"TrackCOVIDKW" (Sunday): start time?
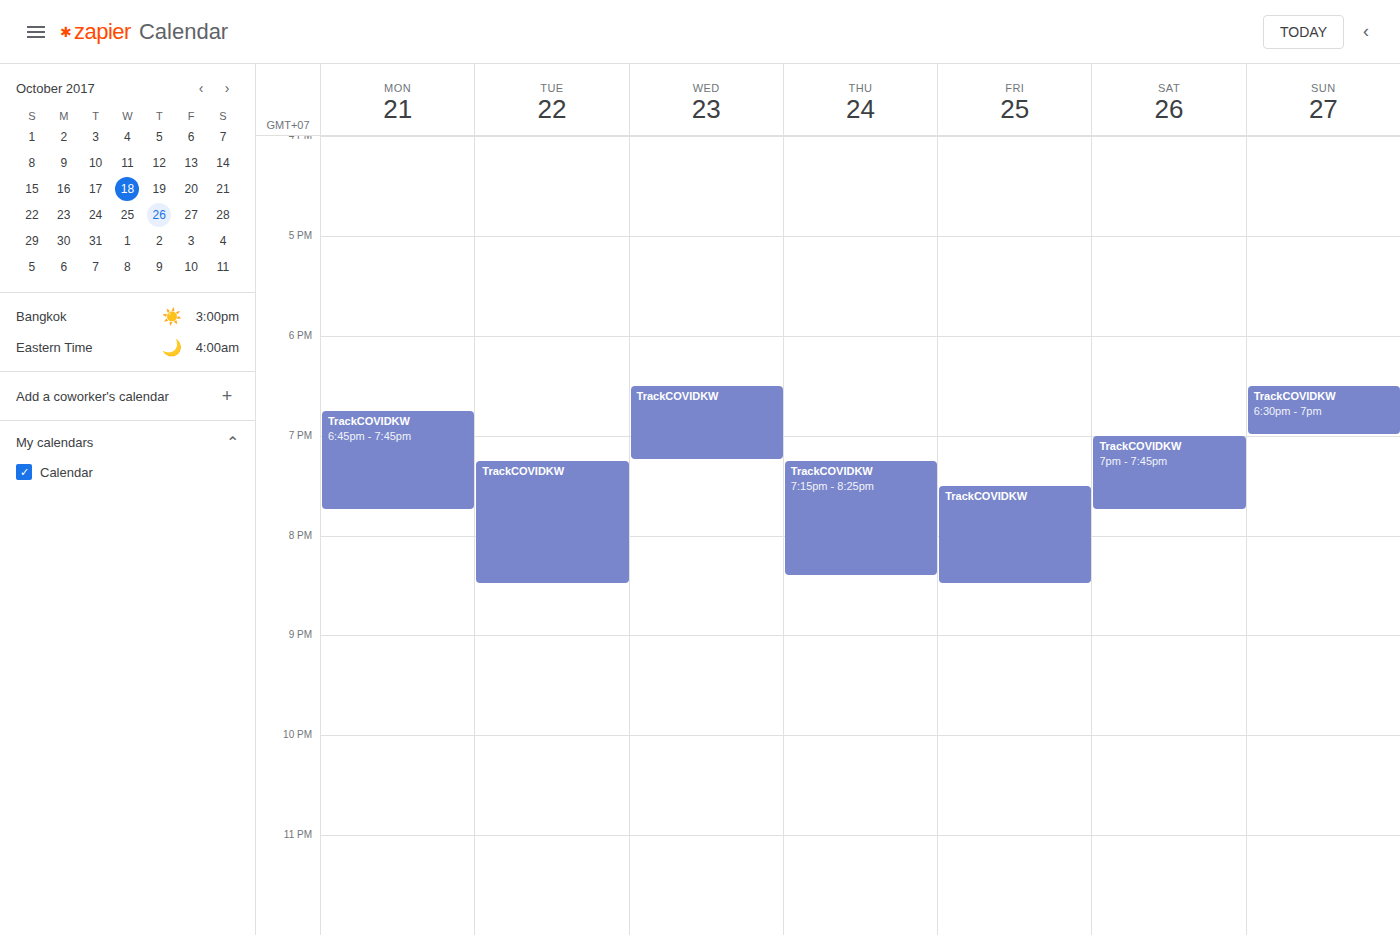
6:30 PM